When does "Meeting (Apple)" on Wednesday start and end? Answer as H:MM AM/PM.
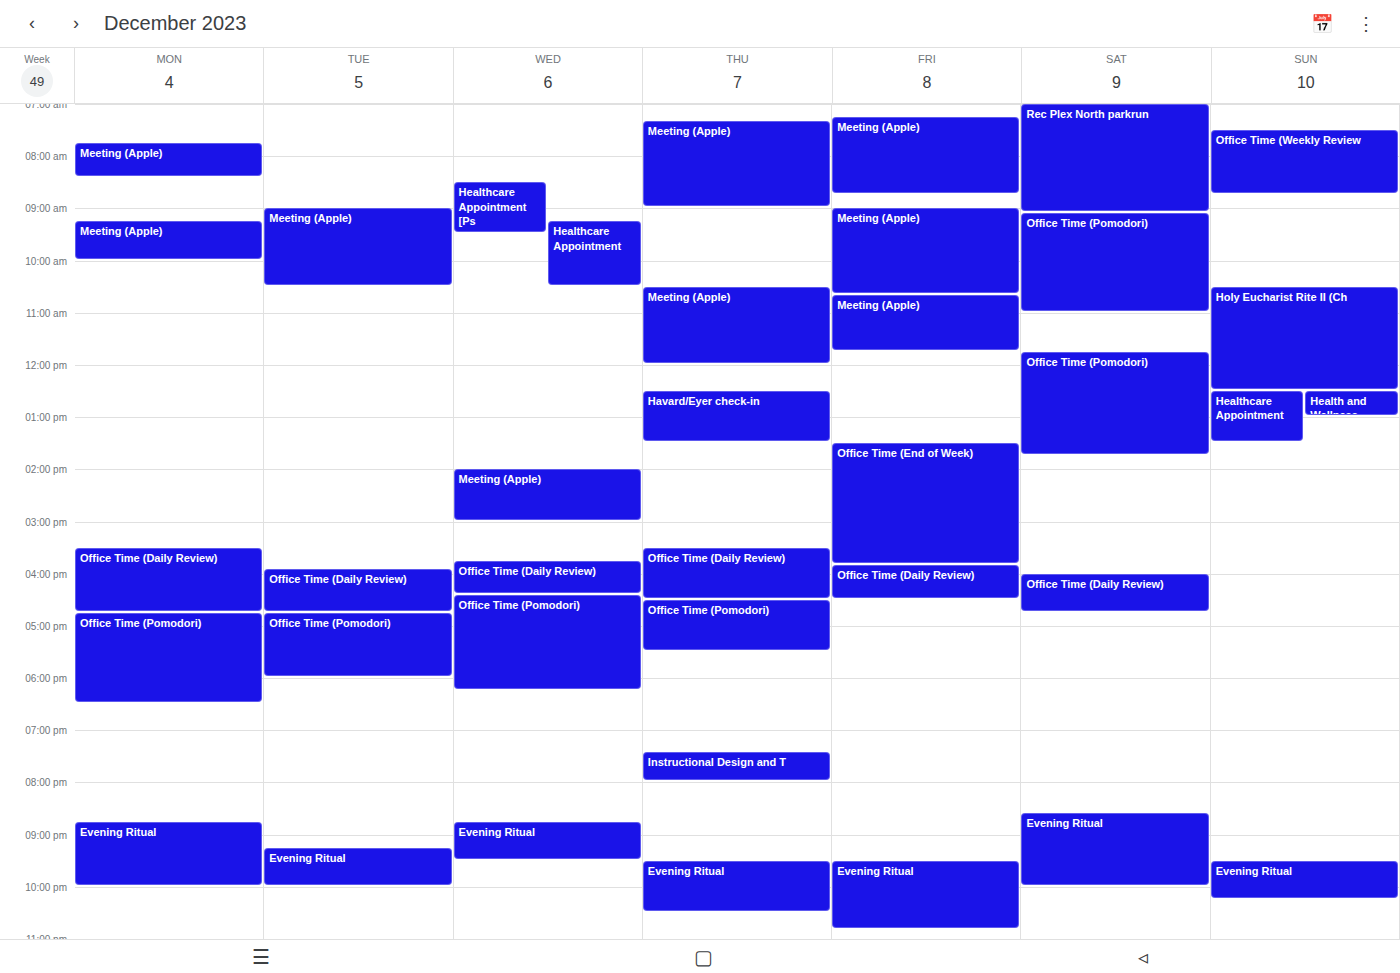
2:00 PM to 3:00 PM